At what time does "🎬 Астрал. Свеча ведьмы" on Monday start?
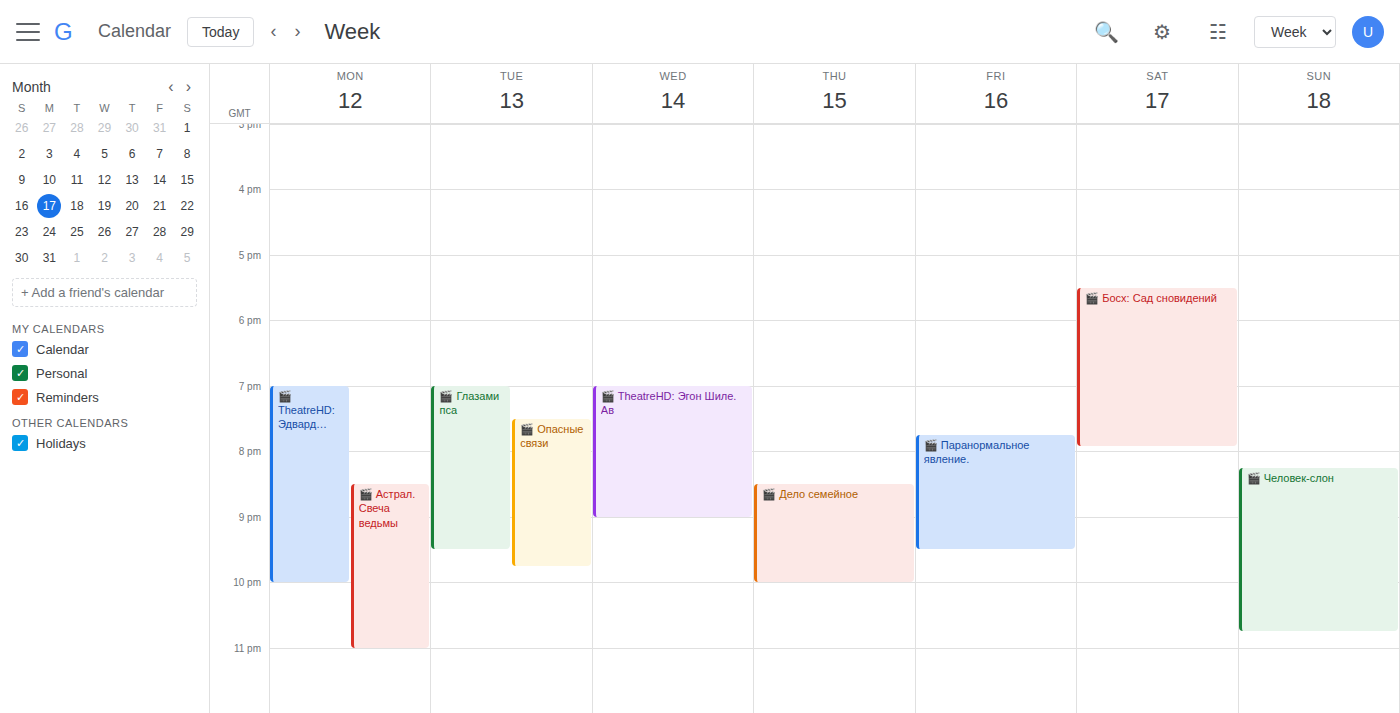
20:30